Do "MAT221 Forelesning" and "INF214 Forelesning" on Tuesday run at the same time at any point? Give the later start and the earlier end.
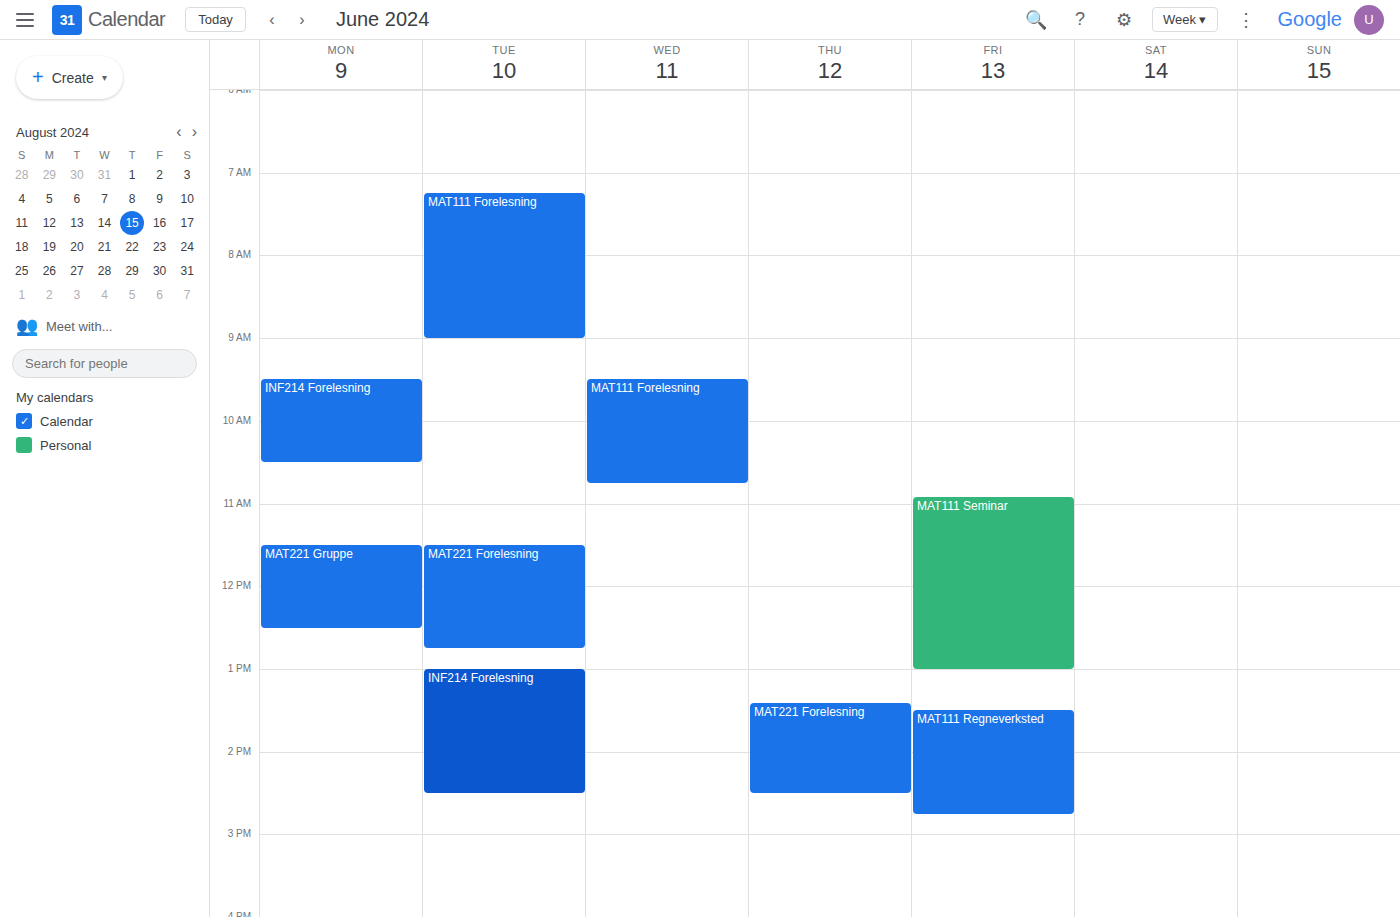
"MAT221 Forelesning" ends at 12:45 PM and "INF214 Forelesning" starts at 1:00 PM -- no overlap.